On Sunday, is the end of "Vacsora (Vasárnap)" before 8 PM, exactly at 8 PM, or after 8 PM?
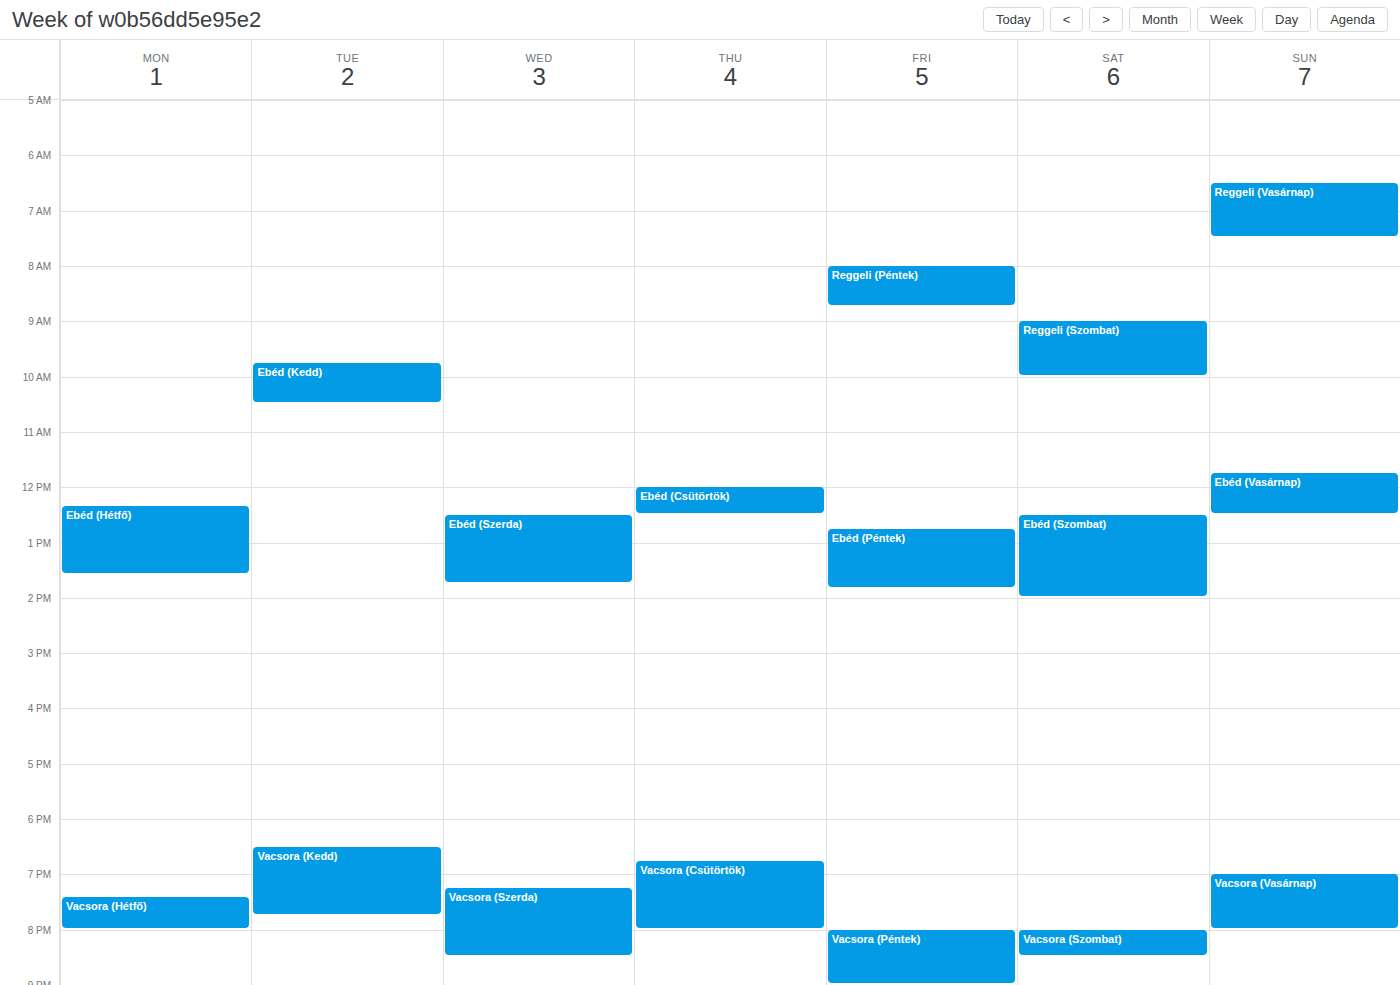
8:00 PM -- exactly at 8 PM, on the 8 PM line.